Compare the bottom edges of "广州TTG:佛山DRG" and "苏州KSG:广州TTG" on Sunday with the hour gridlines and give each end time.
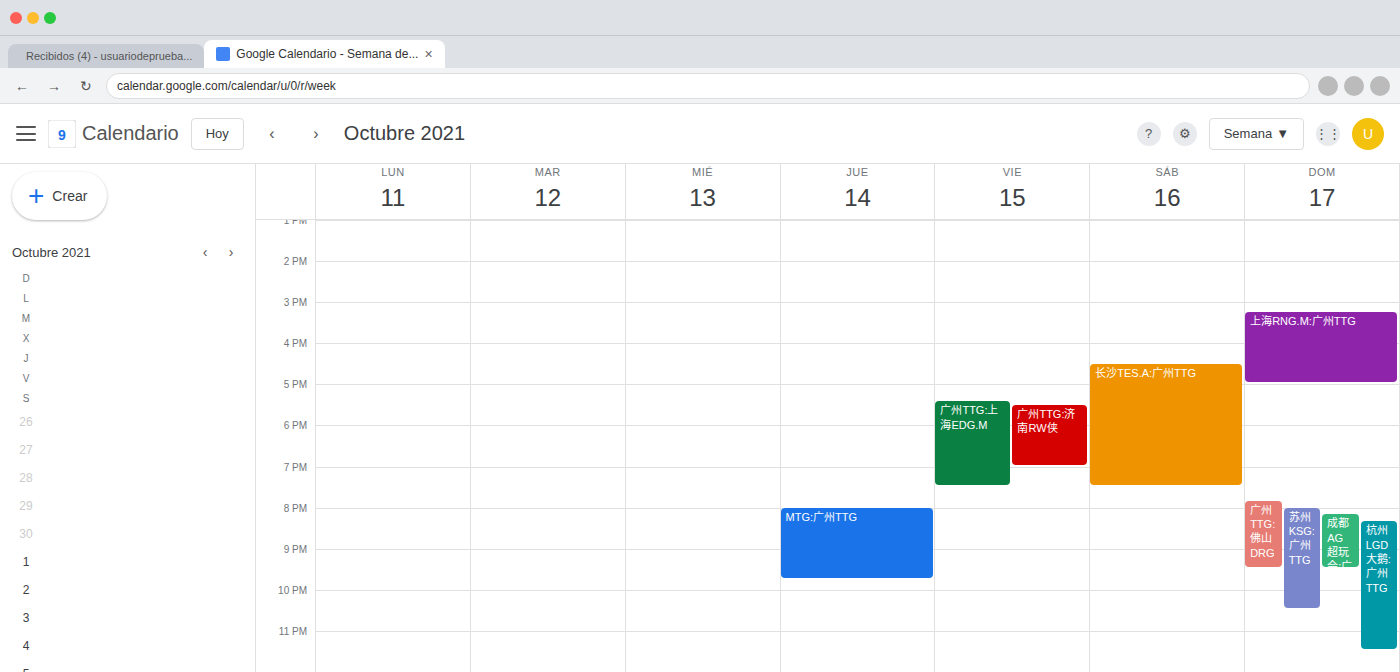
"广州TTG:佛山DRG": 9:30 PM, halfway between the 9 PM and 10 PM lines. "苏州KSG:广州TTG": 10:30 PM, halfway between the 10 PM and 11 PM lines.